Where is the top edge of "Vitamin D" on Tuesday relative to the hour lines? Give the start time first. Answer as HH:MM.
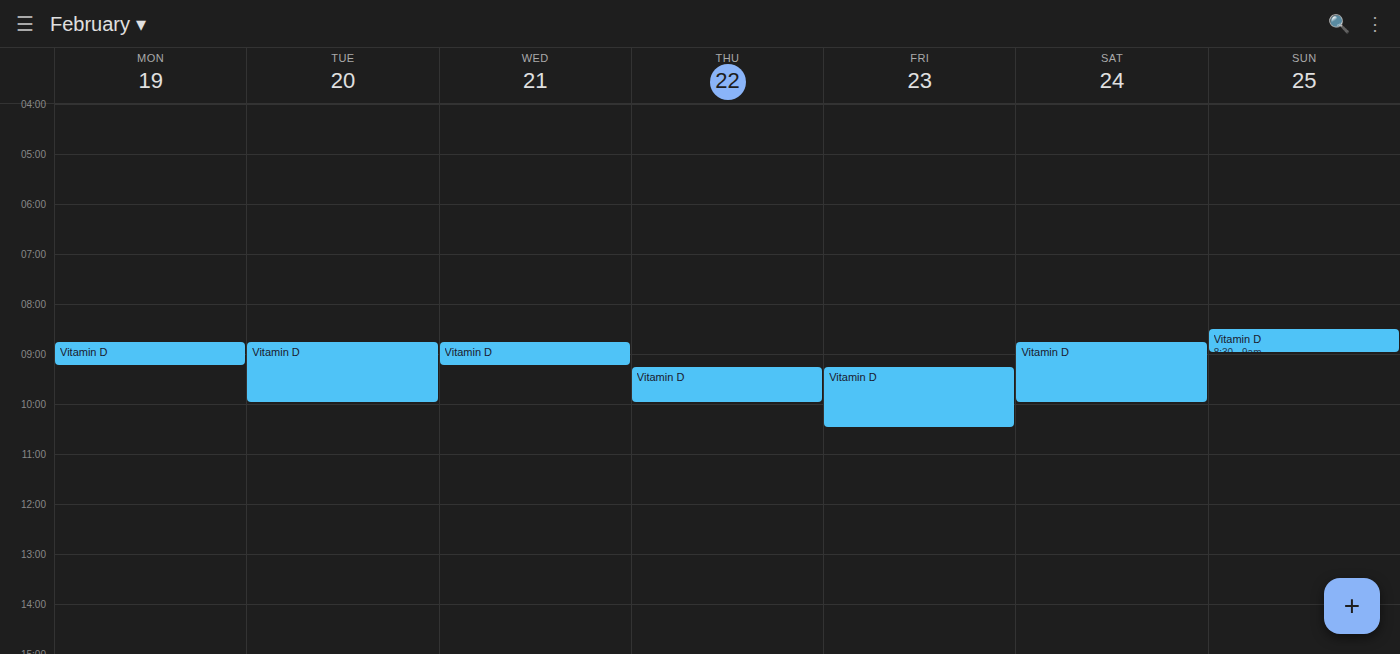
08:45 -- neither: three quarters of the way from the 08:00 line to the 09:00 line.